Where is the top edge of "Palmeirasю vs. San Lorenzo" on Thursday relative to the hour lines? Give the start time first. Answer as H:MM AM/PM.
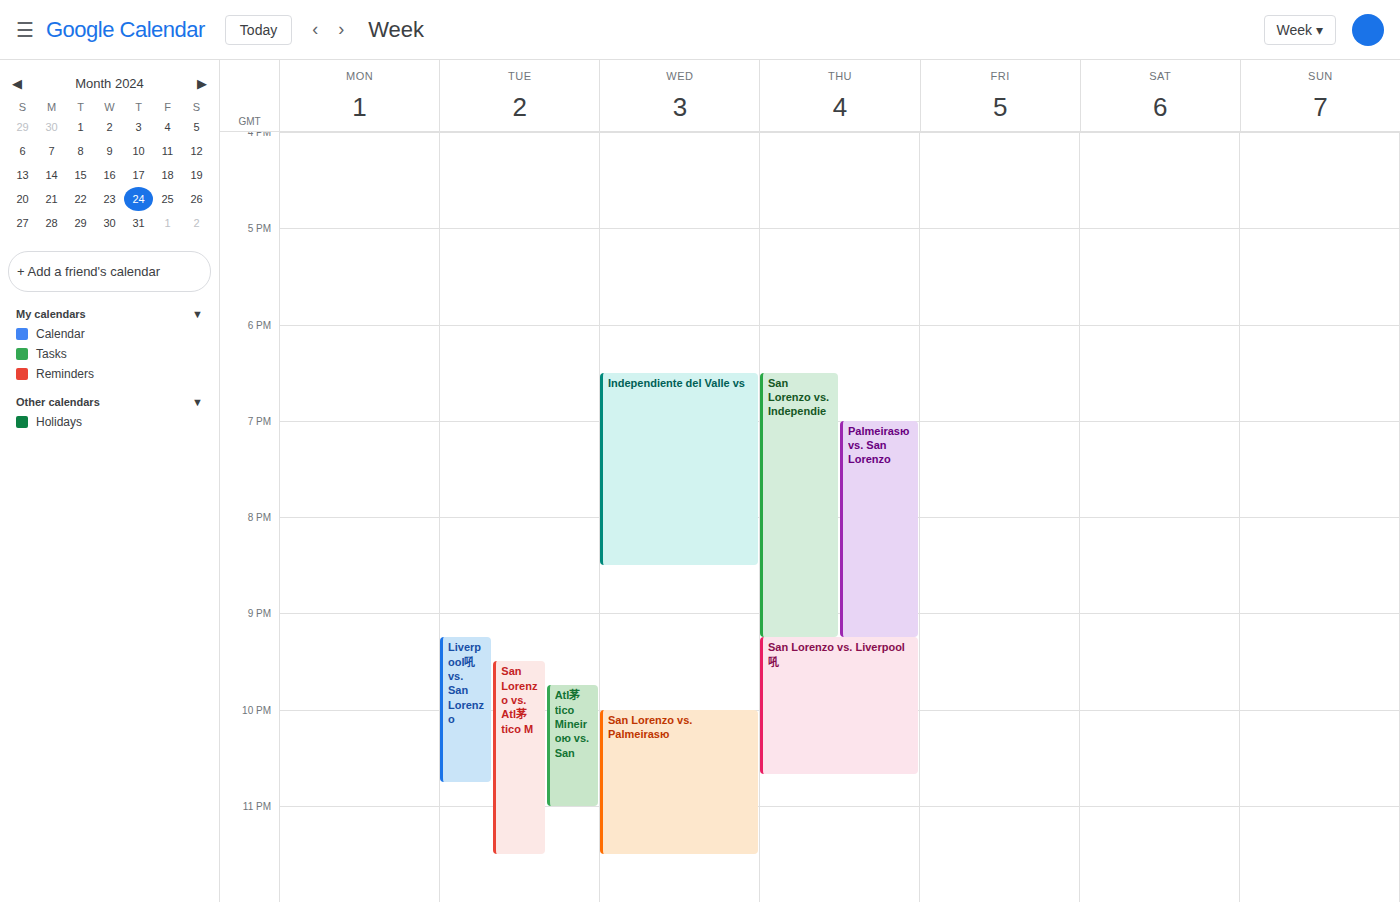
7:00 PM -- exactly on the 7 PM line.